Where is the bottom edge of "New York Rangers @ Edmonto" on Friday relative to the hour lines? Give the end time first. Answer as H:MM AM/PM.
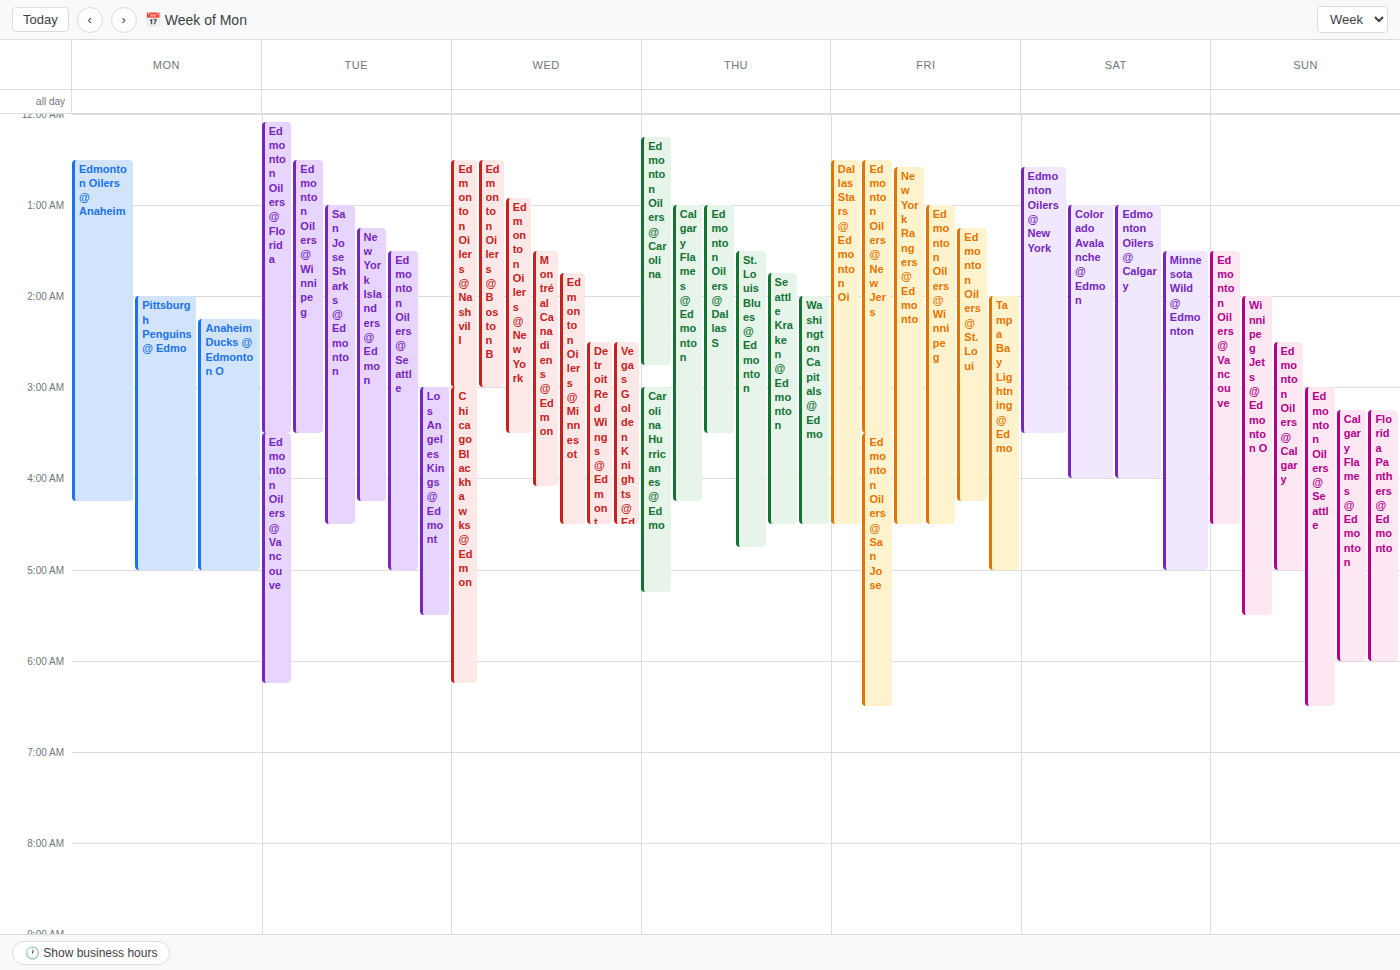
4:30 AM -- halfway between the 4 AM and 5 AM lines.